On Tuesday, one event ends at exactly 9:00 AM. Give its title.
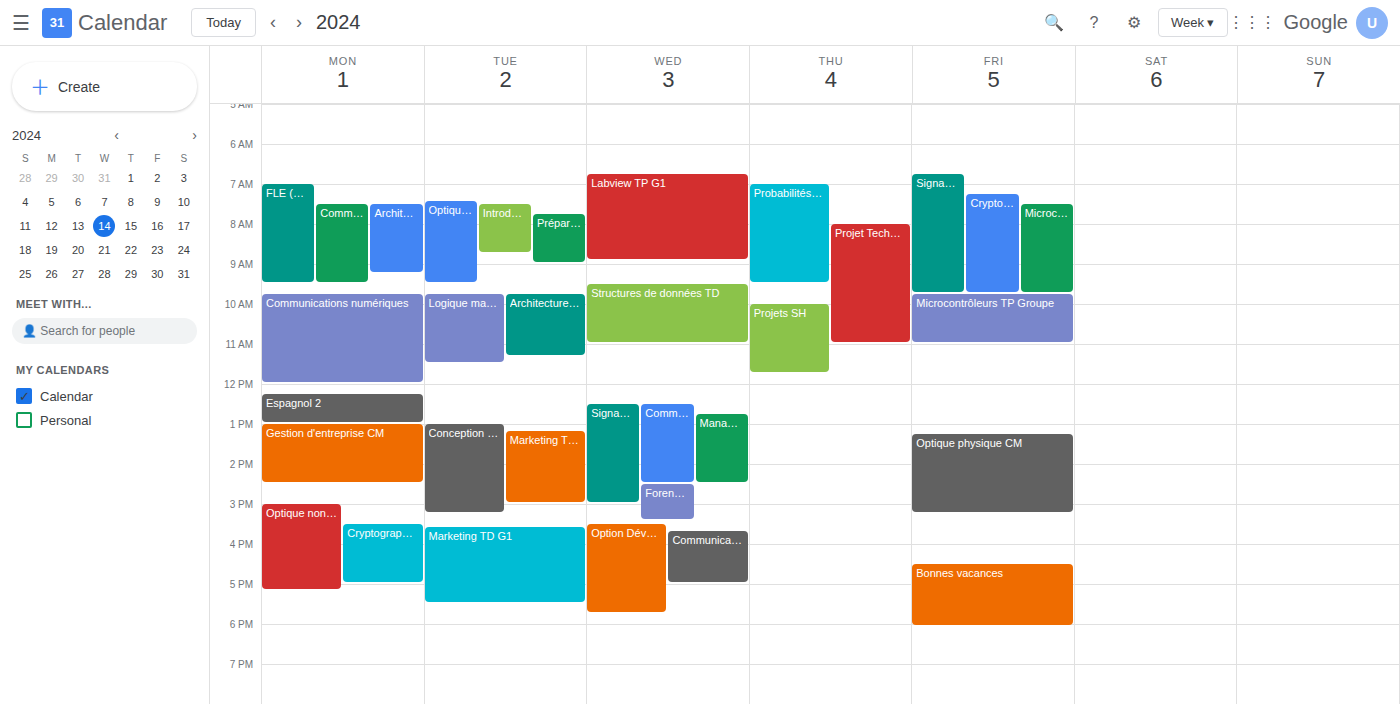
"Préparation Bilan pédagoiq"